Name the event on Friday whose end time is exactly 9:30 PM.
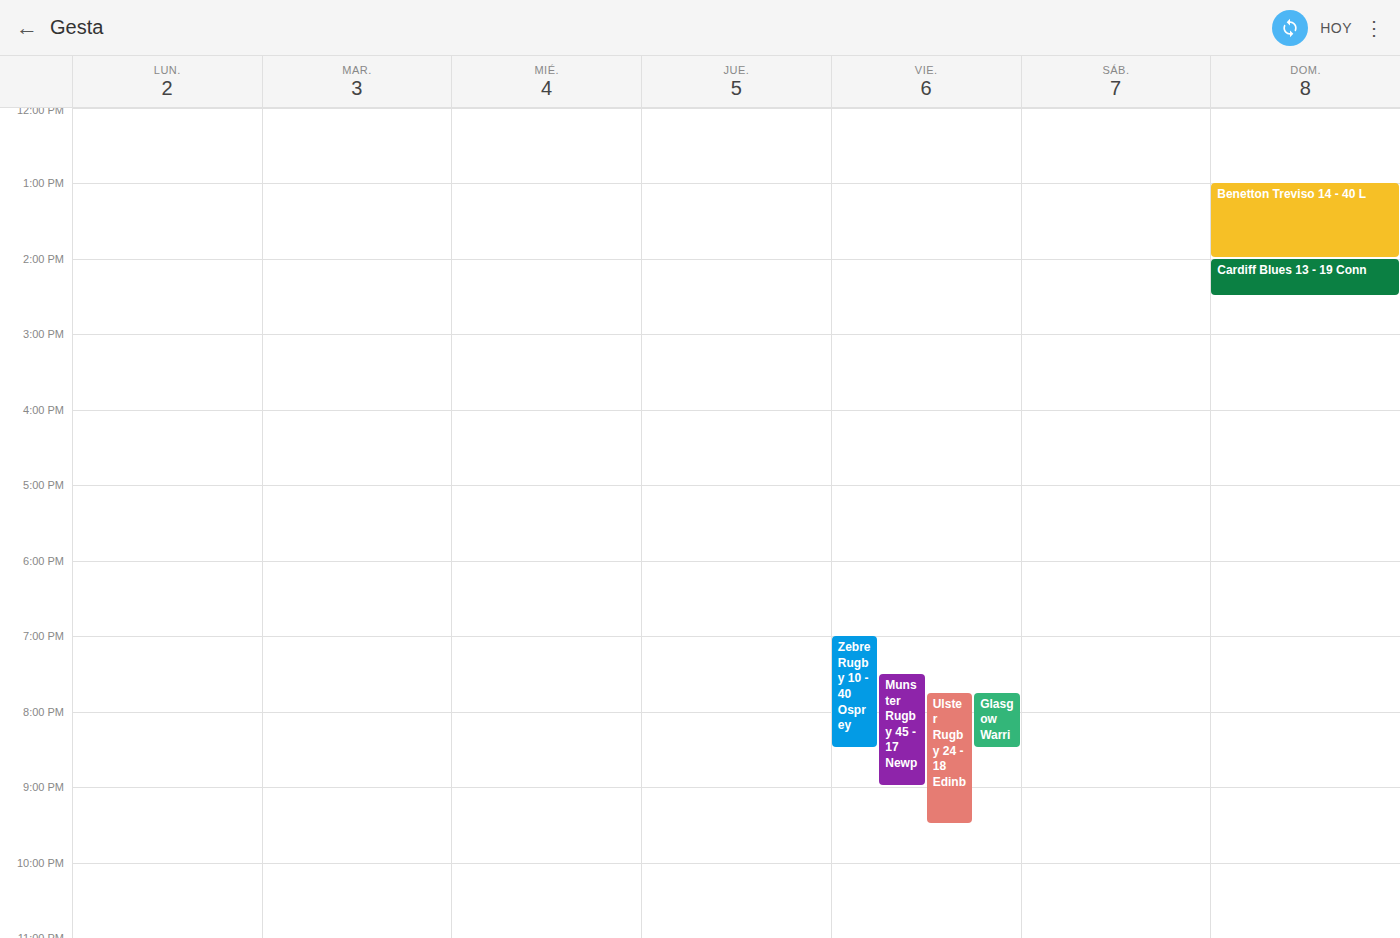
"Ulster Rugby 24 - 18 Edinb"